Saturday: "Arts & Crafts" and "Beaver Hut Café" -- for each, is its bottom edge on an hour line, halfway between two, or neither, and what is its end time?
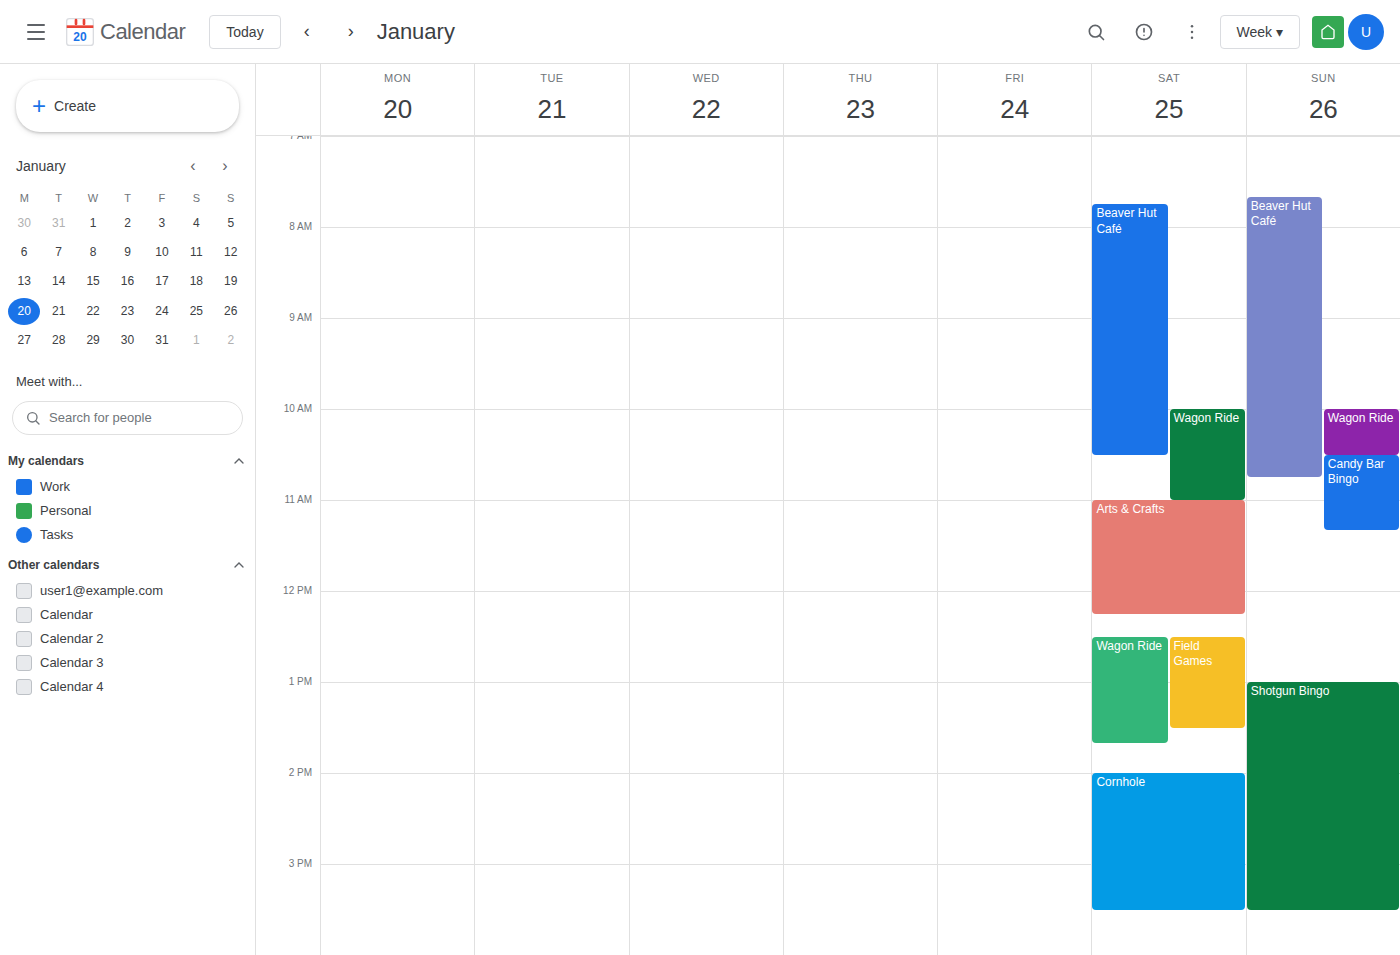
"Arts & Crafts": 12:15 PM, neither: a quarter of the way from the 12 PM line to the 1 PM line. "Beaver Hut Café": 10:30 AM, halfway between the 10 AM and 11 AM lines.